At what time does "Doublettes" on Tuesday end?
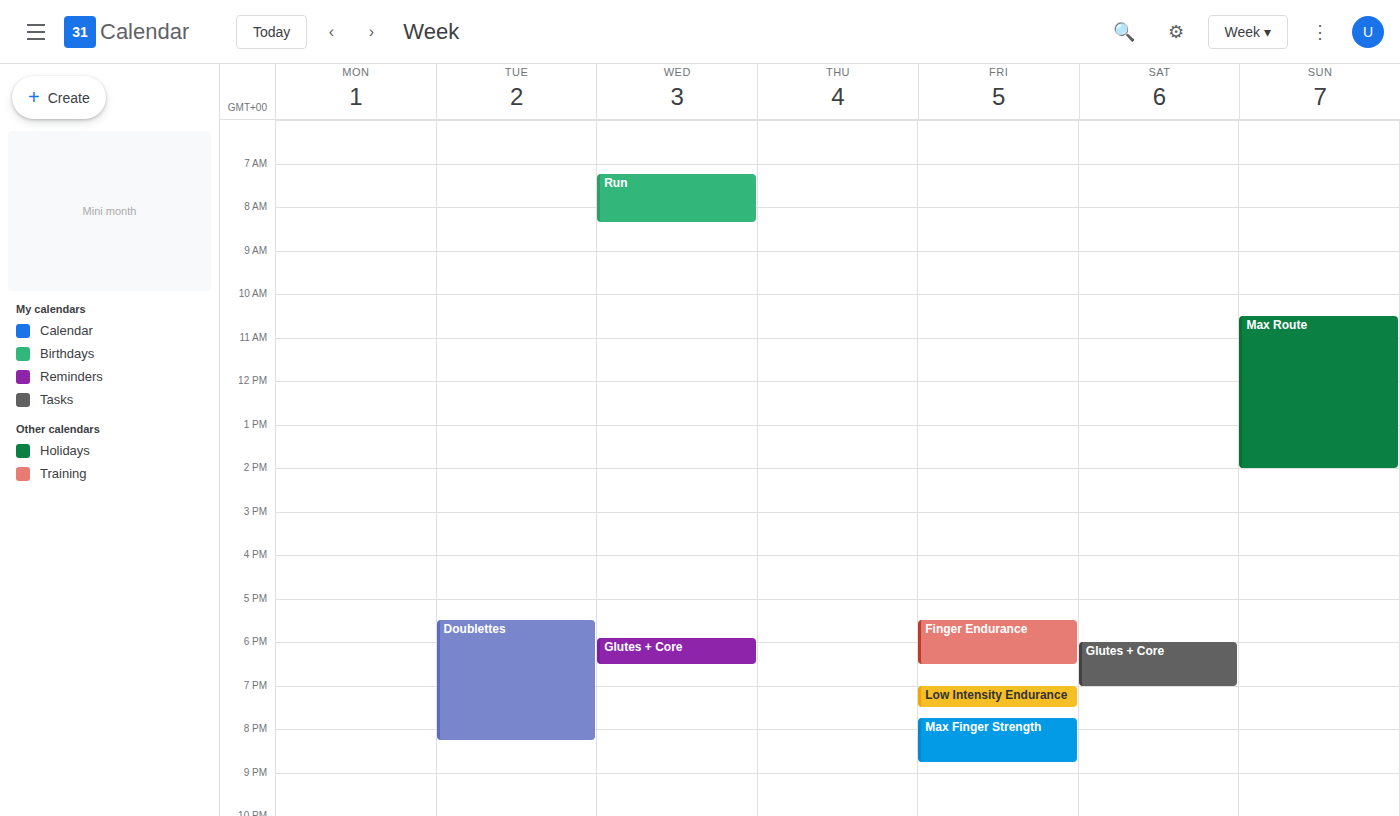
8:15 PM